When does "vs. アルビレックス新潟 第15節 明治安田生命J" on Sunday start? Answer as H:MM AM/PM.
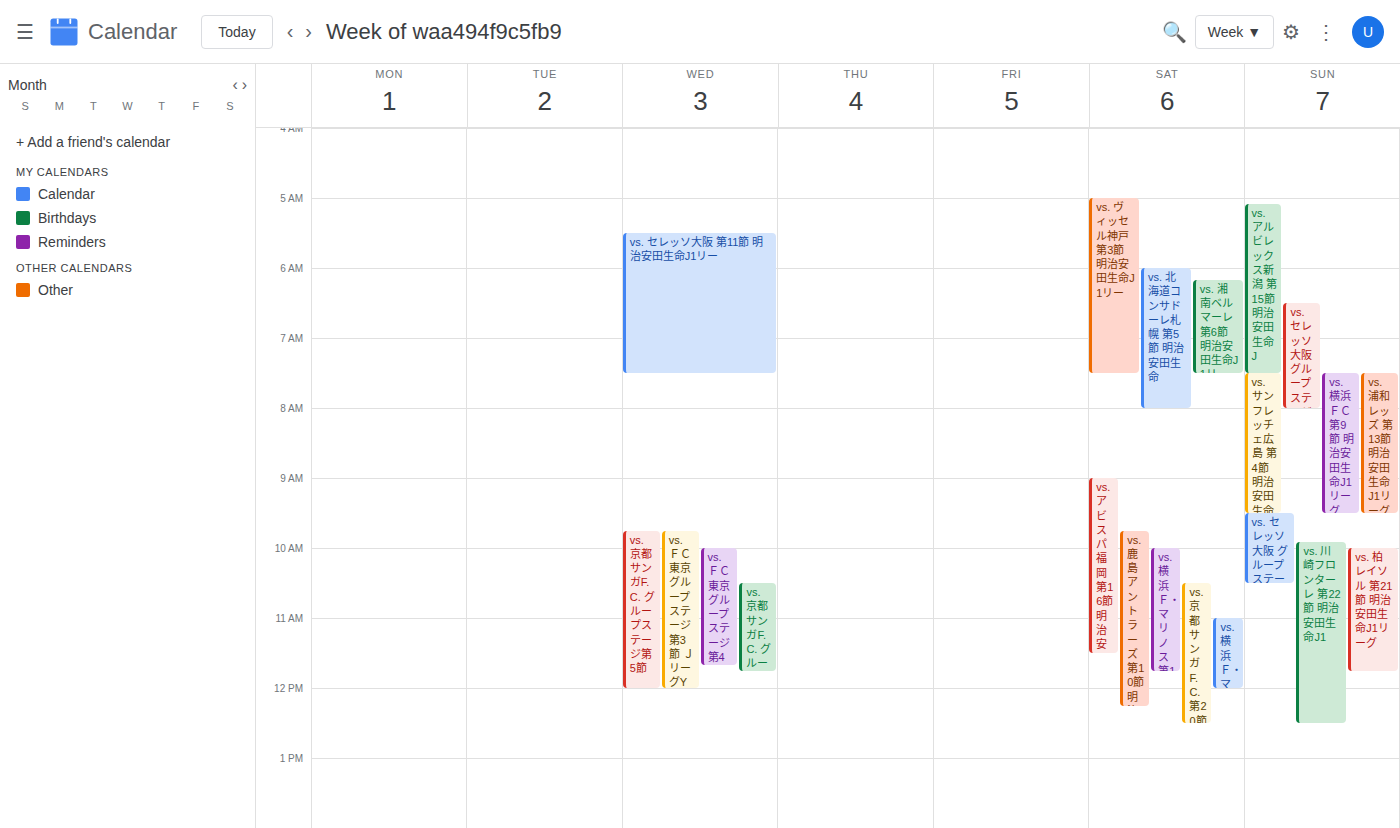
5:05 AM